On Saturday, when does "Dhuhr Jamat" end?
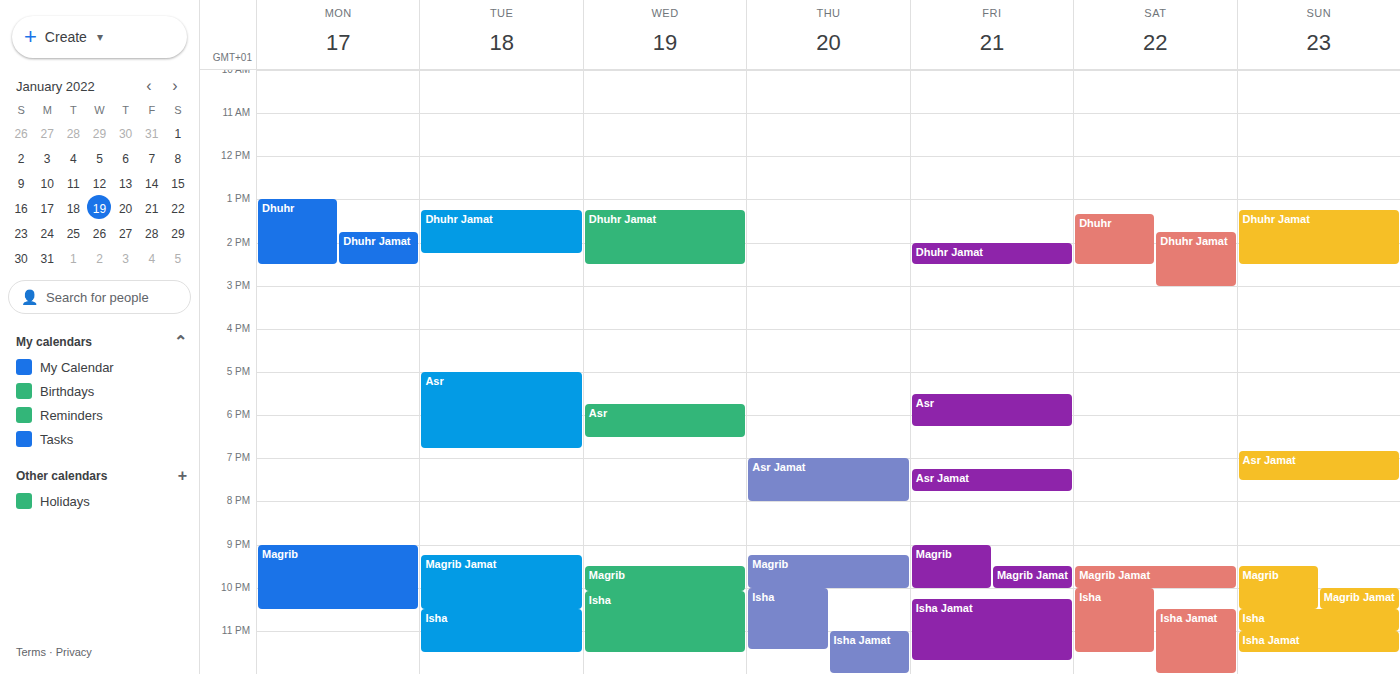
3:00 PM